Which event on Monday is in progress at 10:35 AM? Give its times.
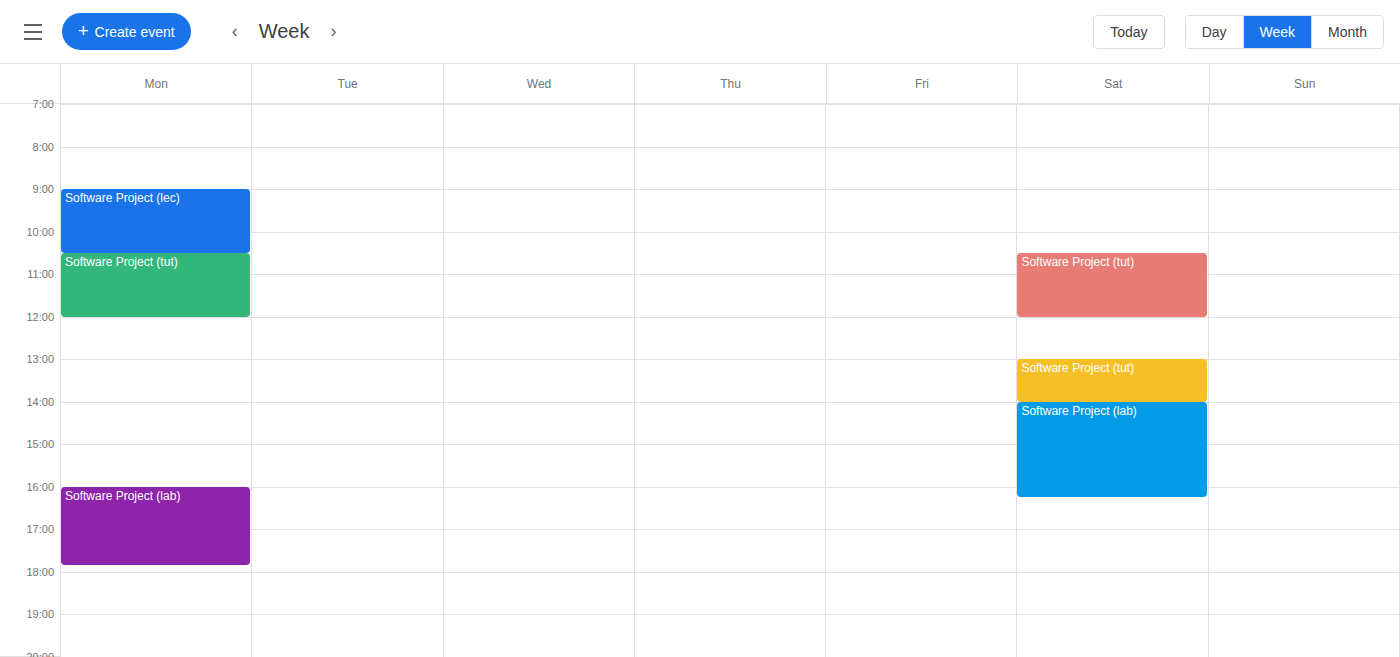
"Software Project (tut)", 10:30 AM to 12:00 PM